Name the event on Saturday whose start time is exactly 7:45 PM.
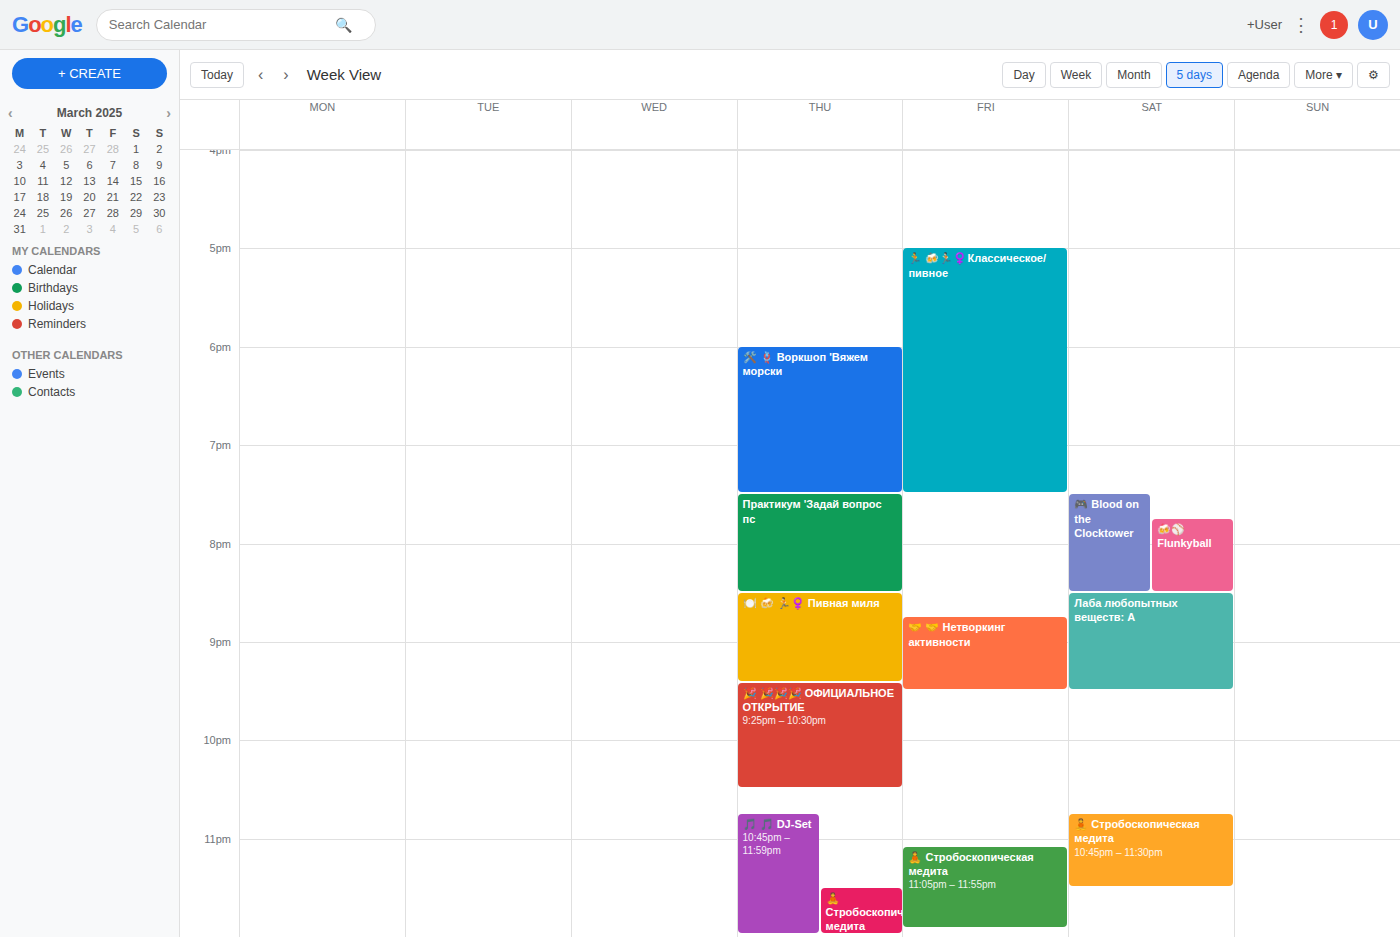
"🍻⚾️ Flunkyball"